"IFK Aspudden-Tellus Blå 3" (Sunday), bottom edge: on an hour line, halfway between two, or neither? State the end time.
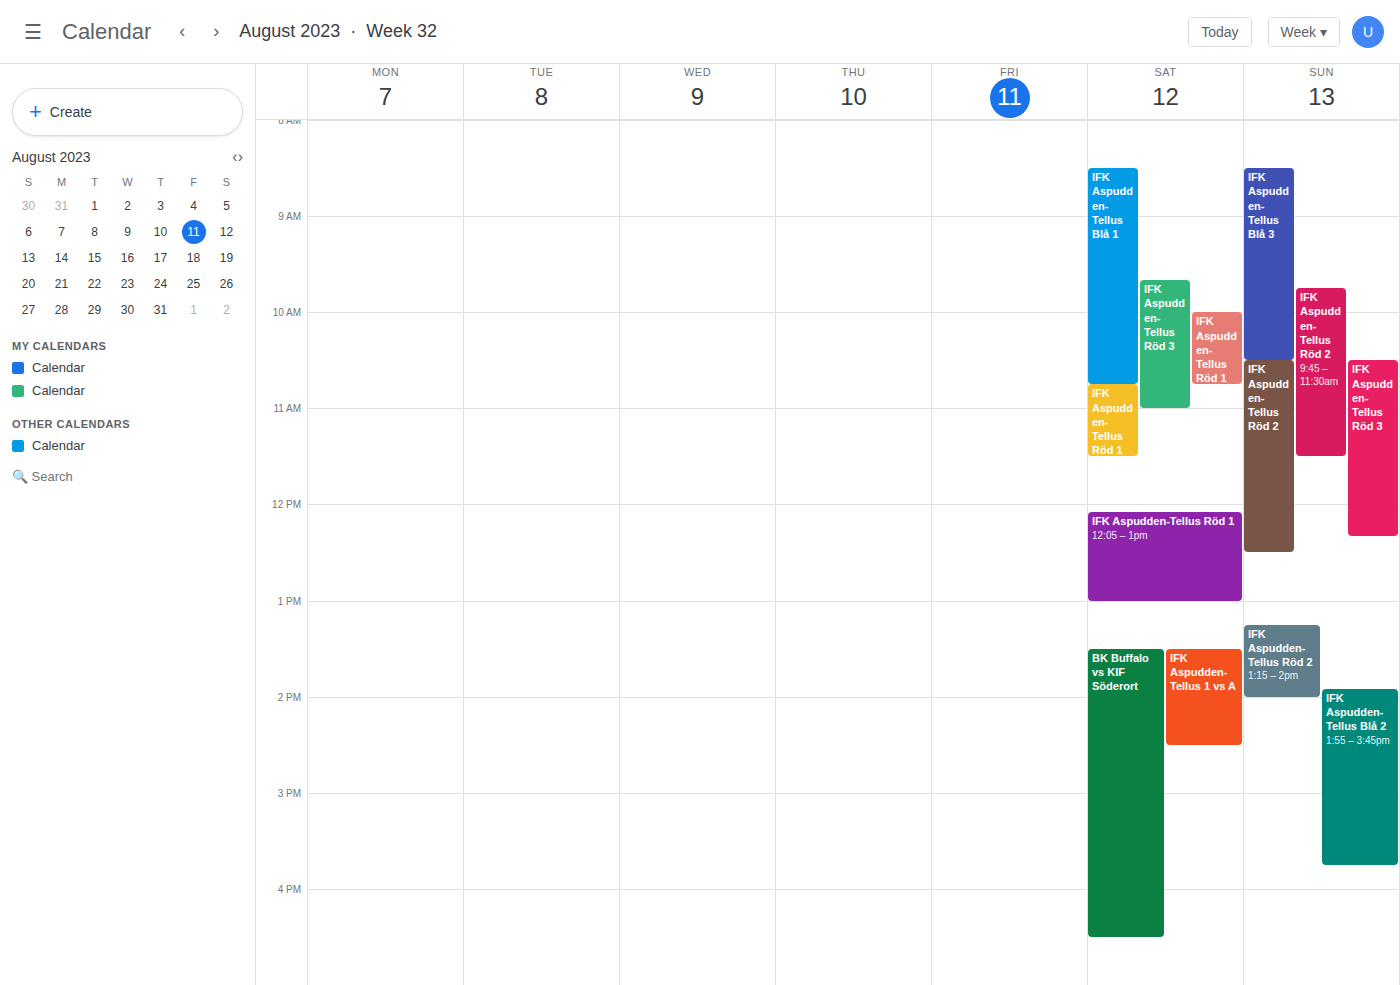
10:30 AM -- halfway between the 10 AM and 11 AM lines.